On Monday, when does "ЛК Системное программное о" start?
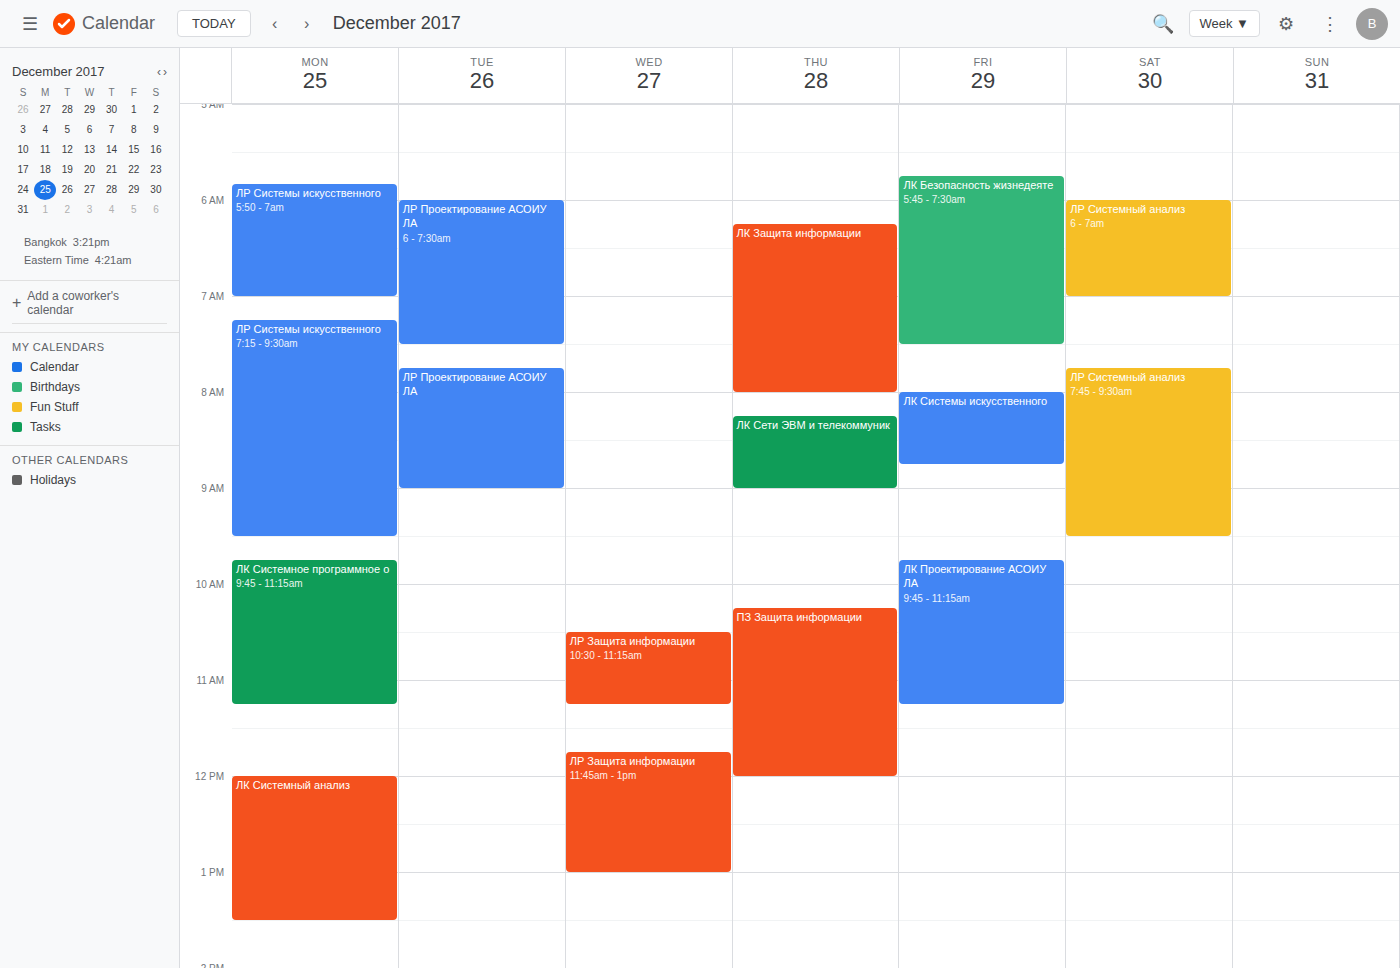
9:45 AM